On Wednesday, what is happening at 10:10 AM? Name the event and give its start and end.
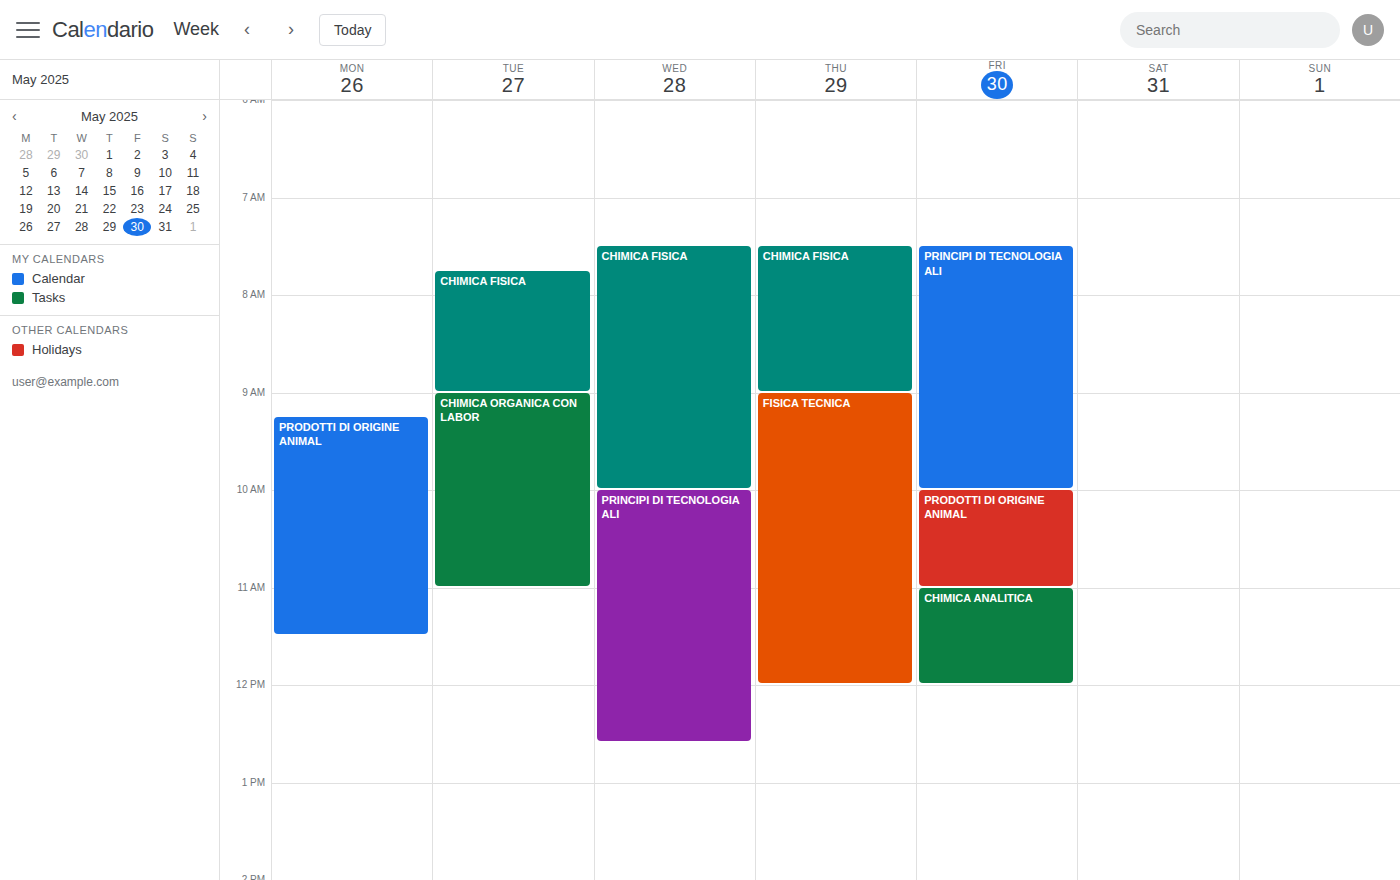
"PRINCIPI DI TECNOLOGIA ALI", 10:00 AM to 12:35 PM